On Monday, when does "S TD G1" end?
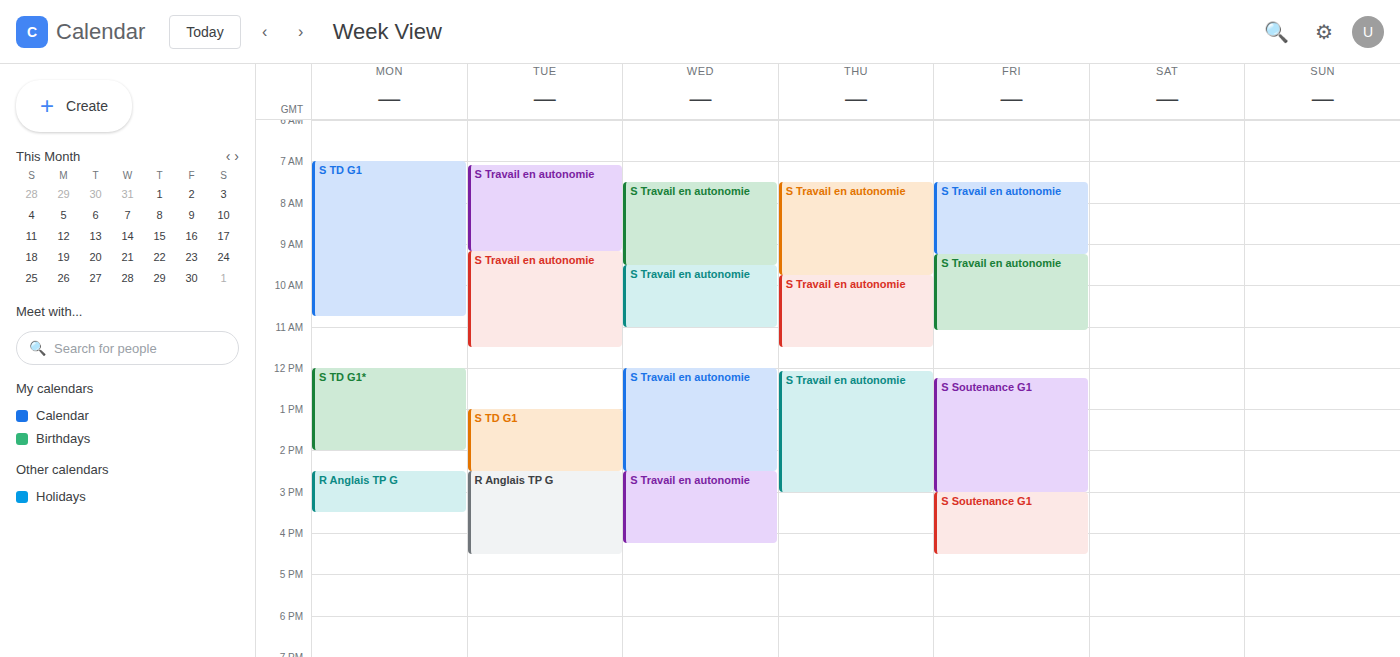
10:45